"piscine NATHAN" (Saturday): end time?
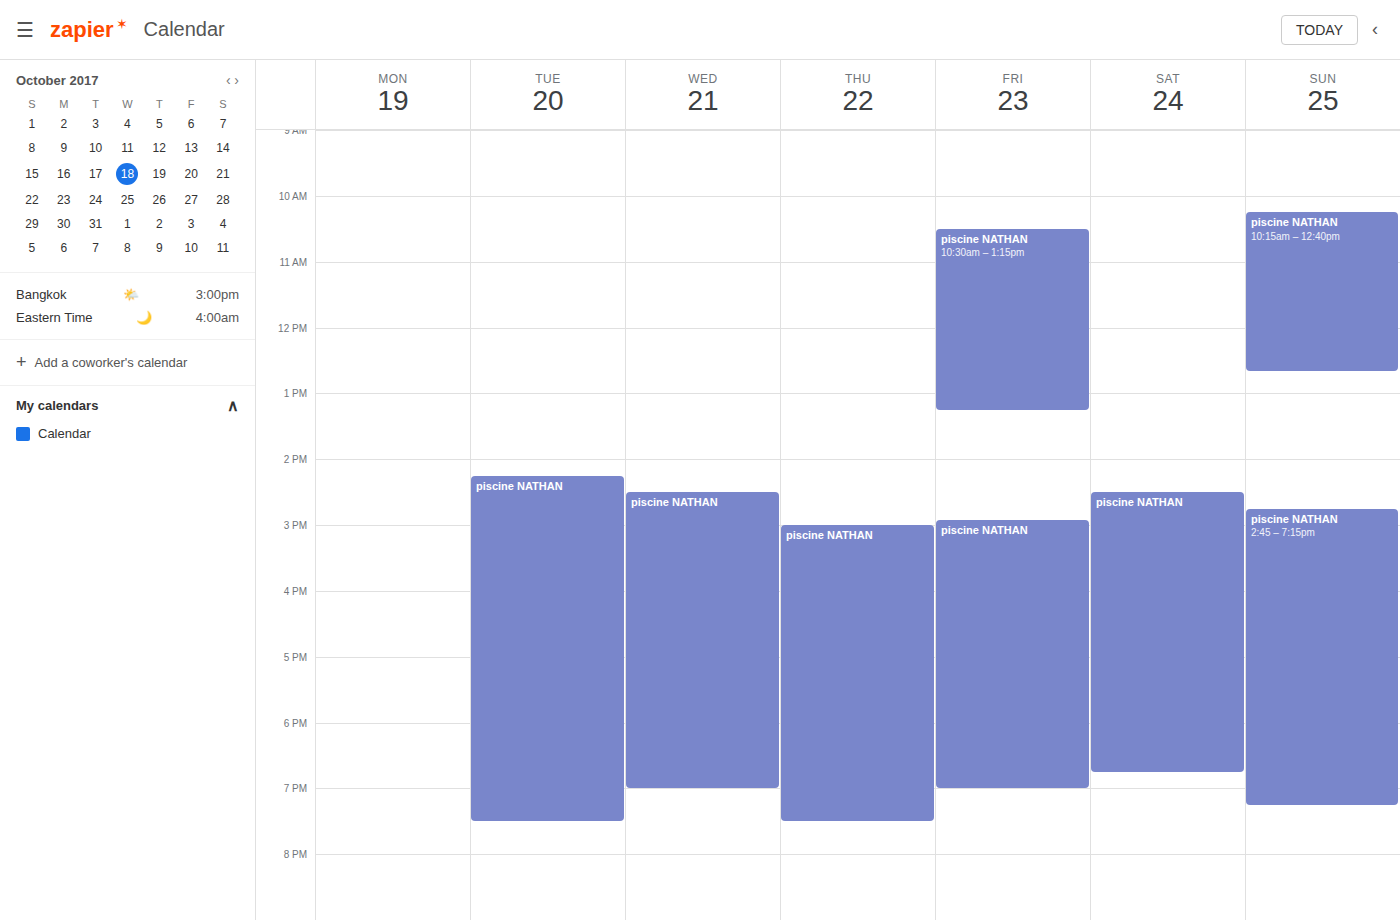
6:45 PM